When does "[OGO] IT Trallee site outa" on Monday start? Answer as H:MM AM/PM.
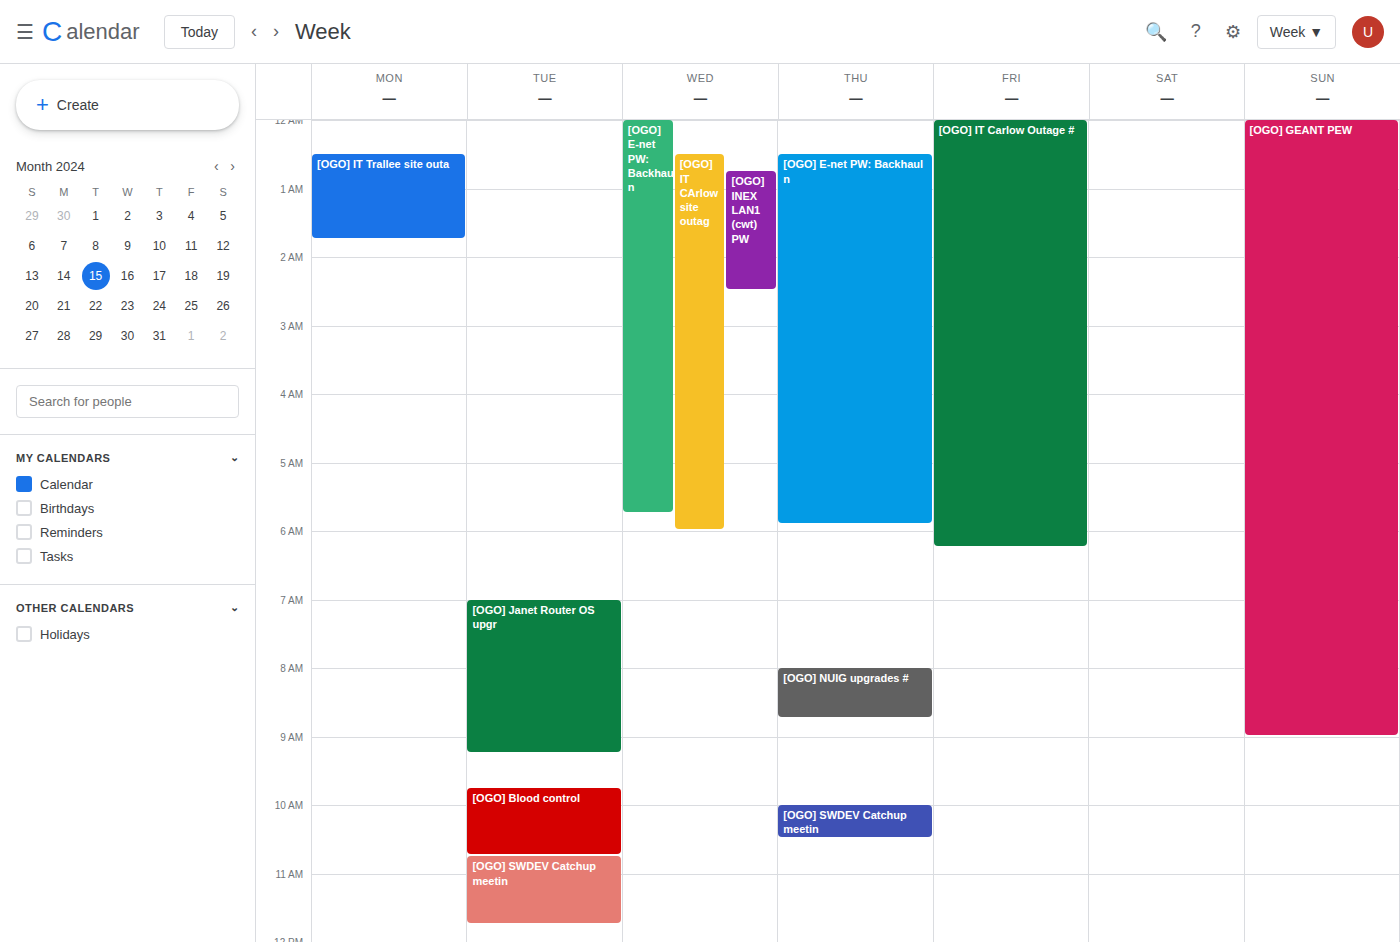
12:30 AM